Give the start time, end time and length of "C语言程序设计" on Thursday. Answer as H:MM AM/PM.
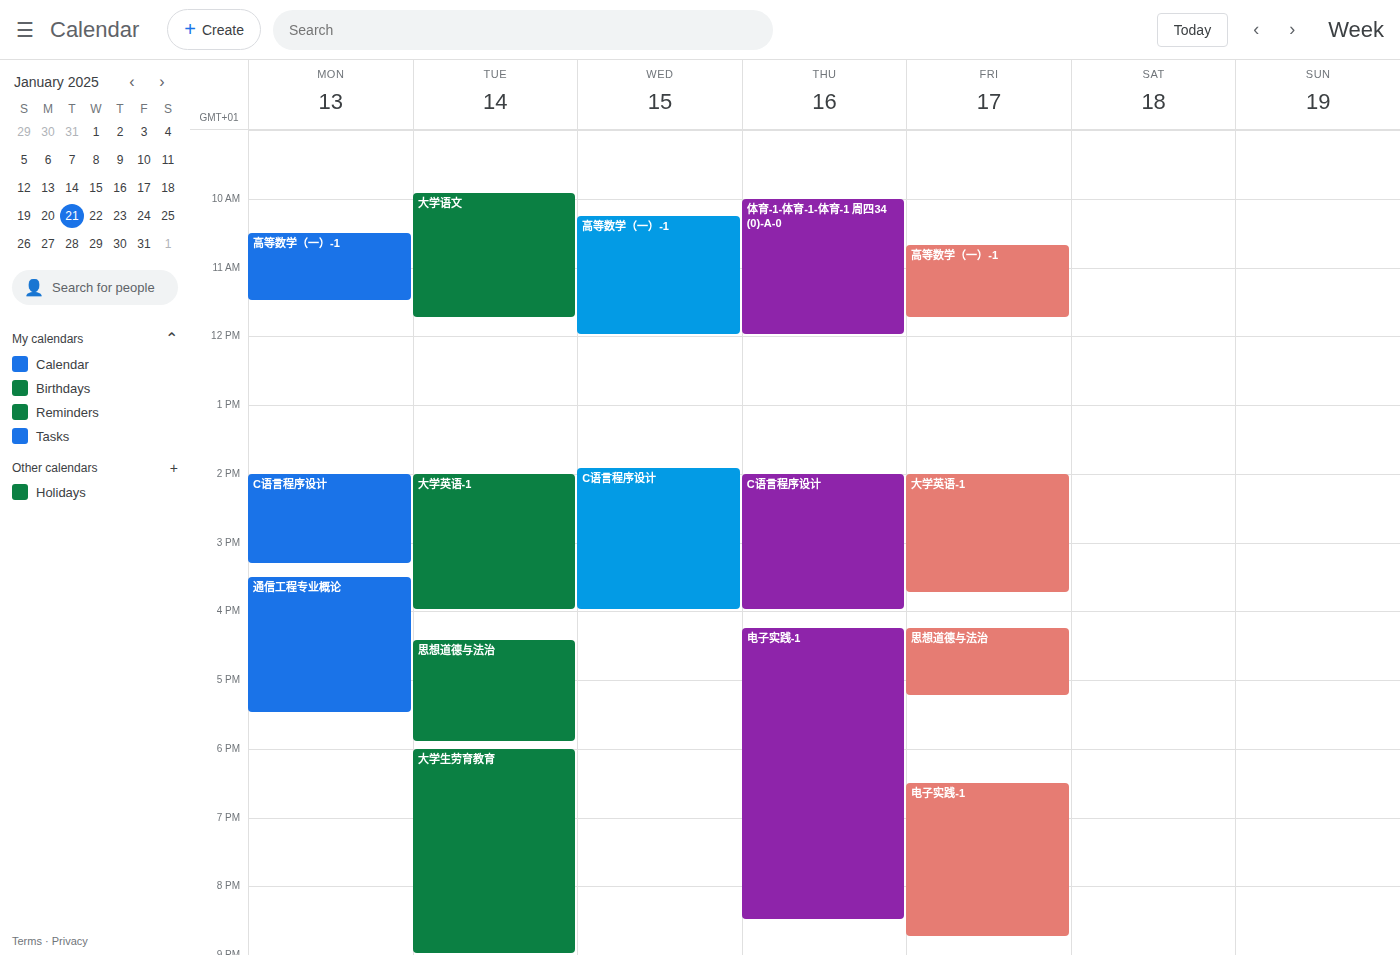
2:00 PM to 4:00 PM, 2 hours